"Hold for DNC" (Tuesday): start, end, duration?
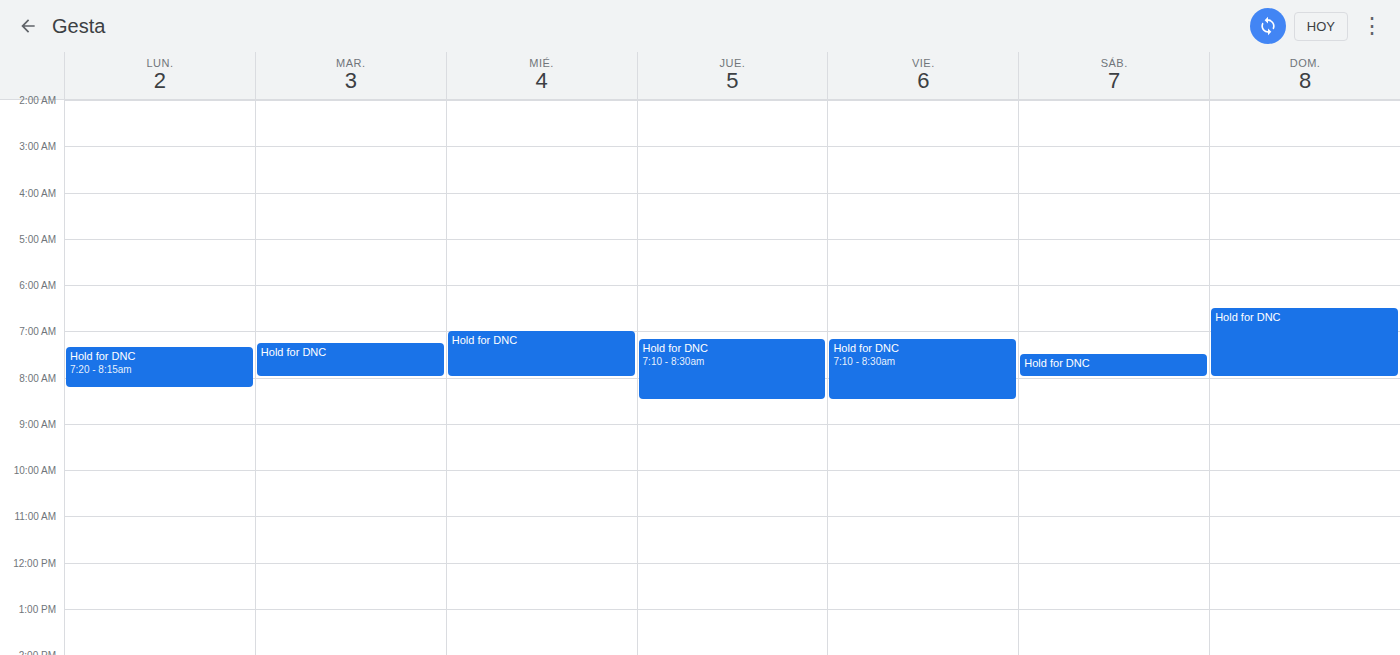
7:15 AM to 8:00 AM, 45 minutes